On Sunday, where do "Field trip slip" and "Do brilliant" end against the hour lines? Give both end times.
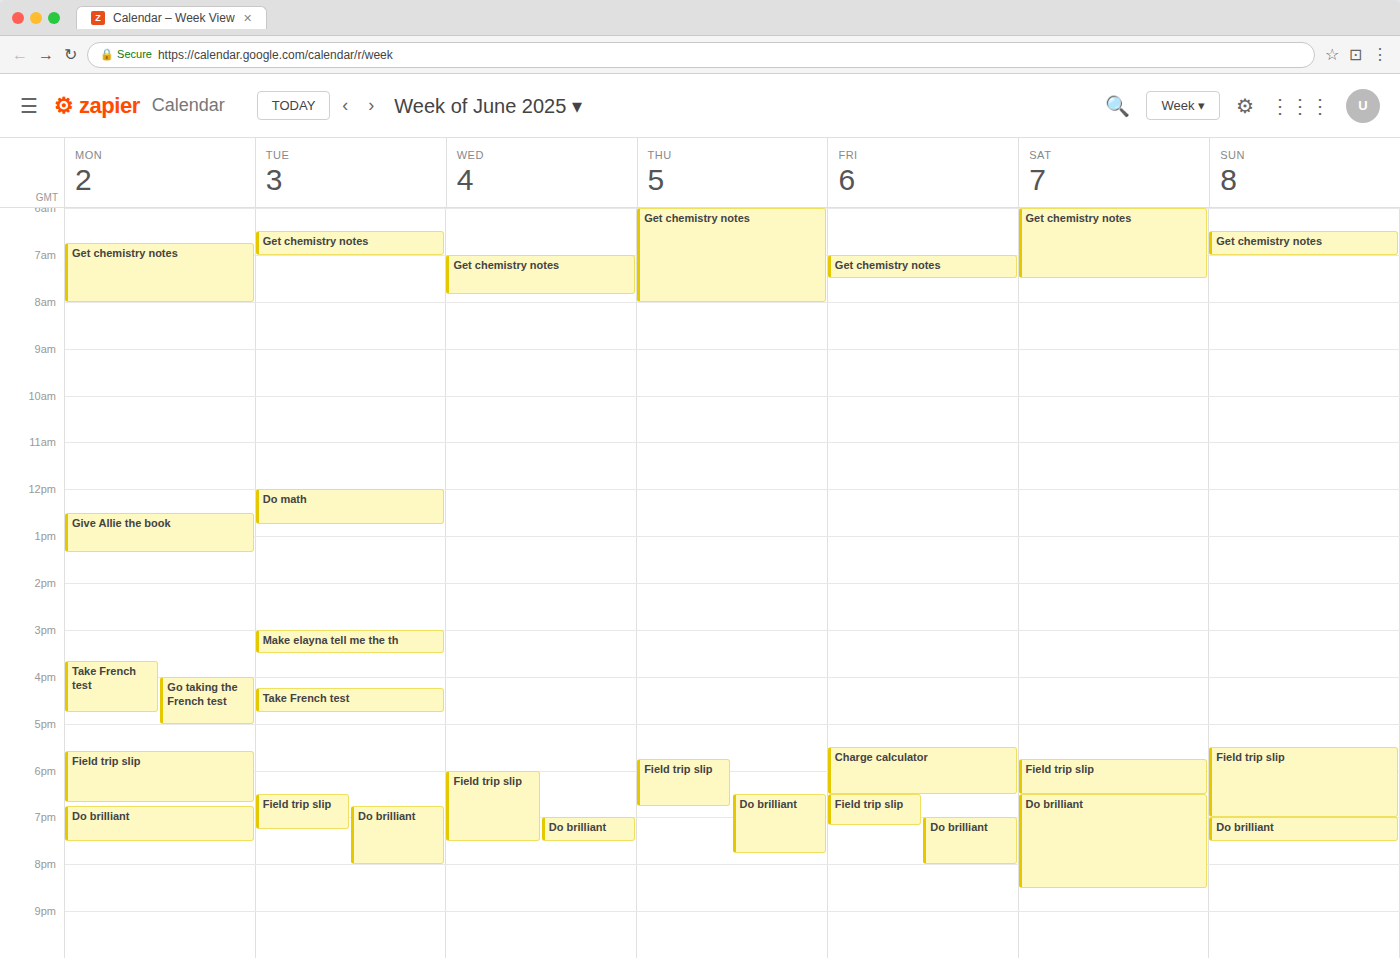
"Field trip slip": 7:00 PM, exactly on the 7 PM line. "Do brilliant": 7:30 PM, halfway between the 7 PM and 8 PM lines.